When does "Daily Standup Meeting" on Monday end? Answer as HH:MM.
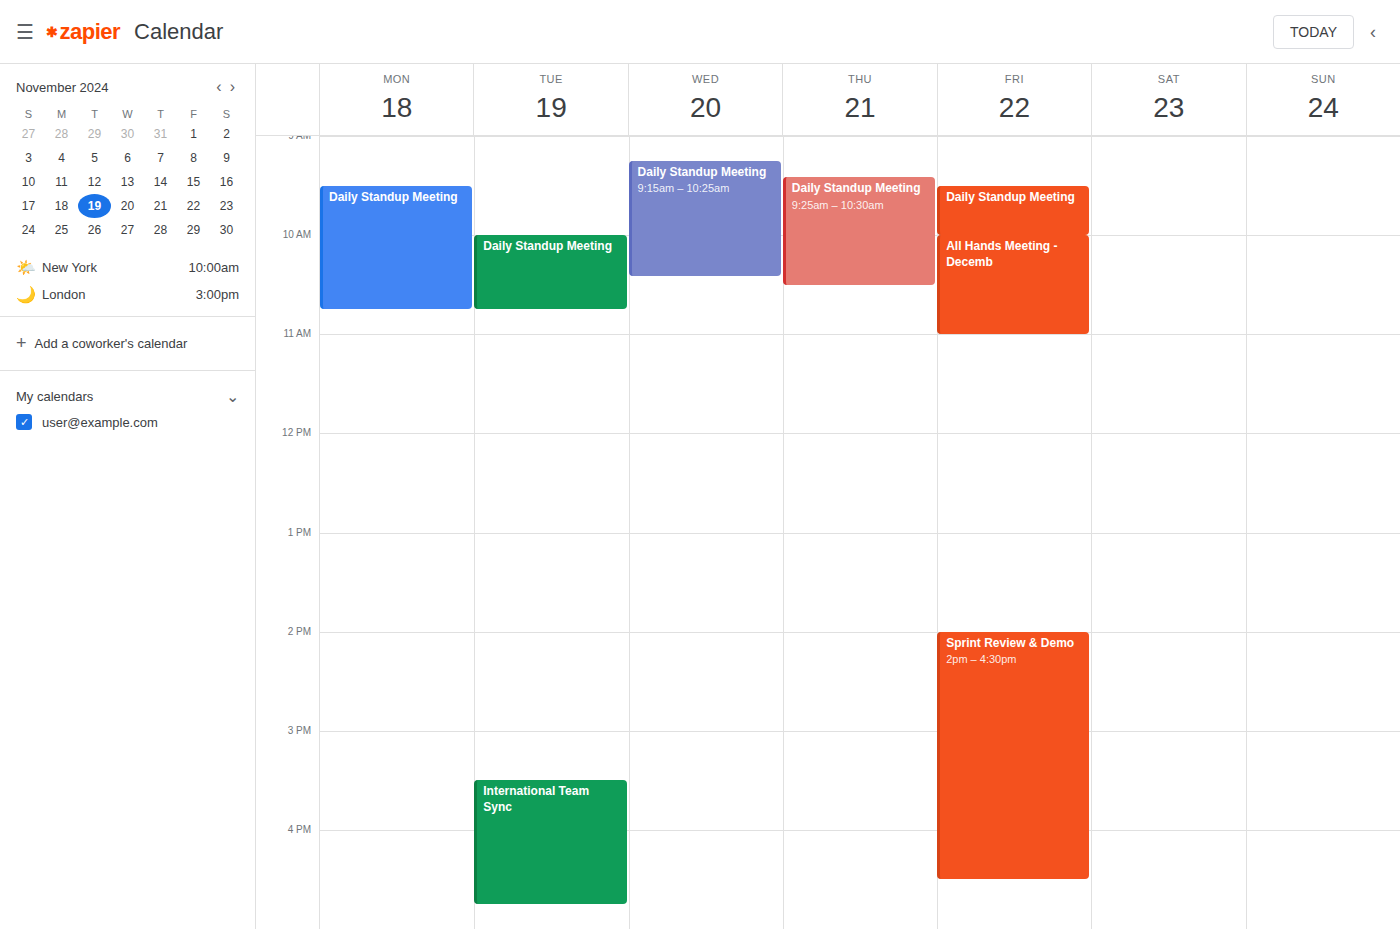
10:45